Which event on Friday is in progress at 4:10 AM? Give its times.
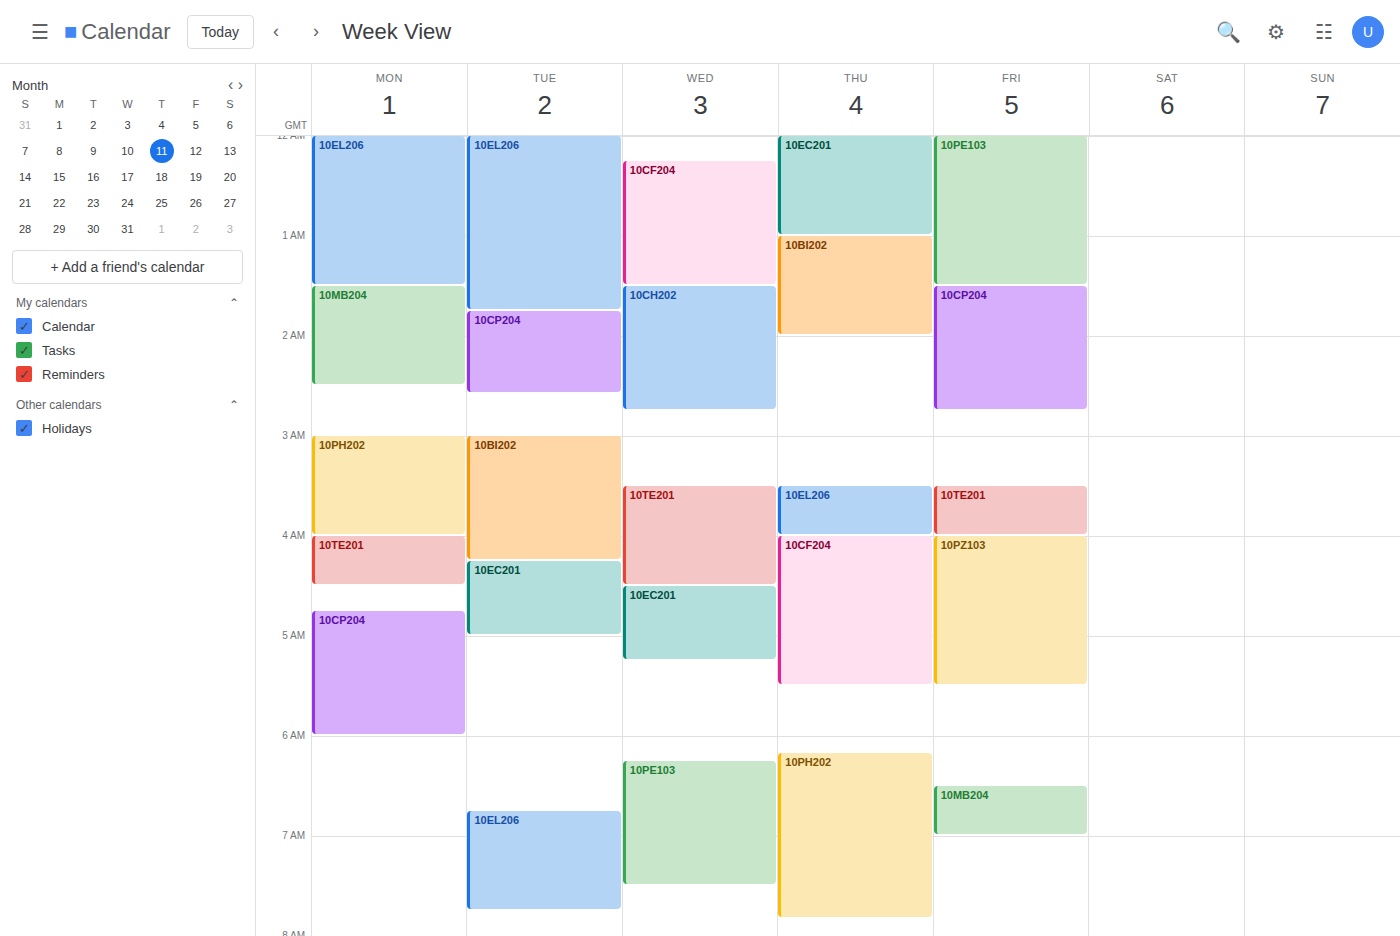
"10PZ103", 4:00 AM to 5:30 AM